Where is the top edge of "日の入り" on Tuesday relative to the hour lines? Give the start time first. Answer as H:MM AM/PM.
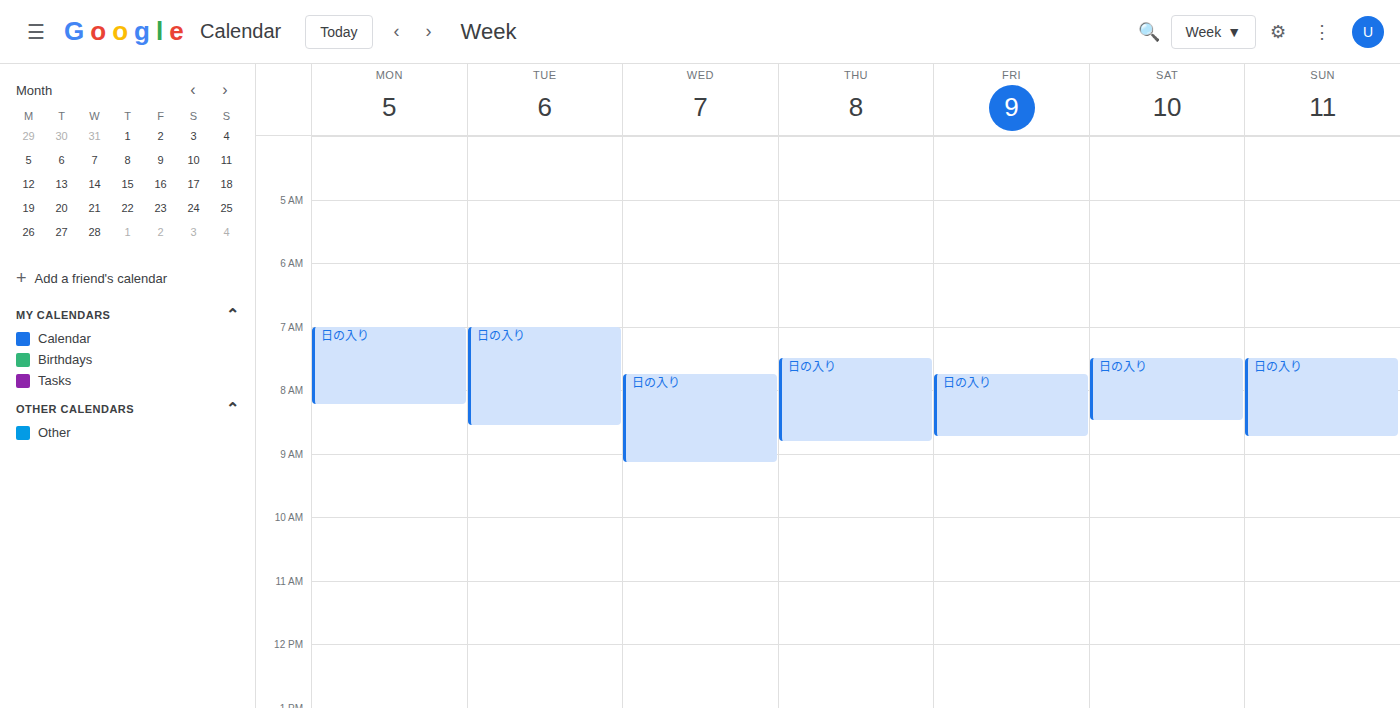
7:00 AM -- exactly on the 7 AM line.